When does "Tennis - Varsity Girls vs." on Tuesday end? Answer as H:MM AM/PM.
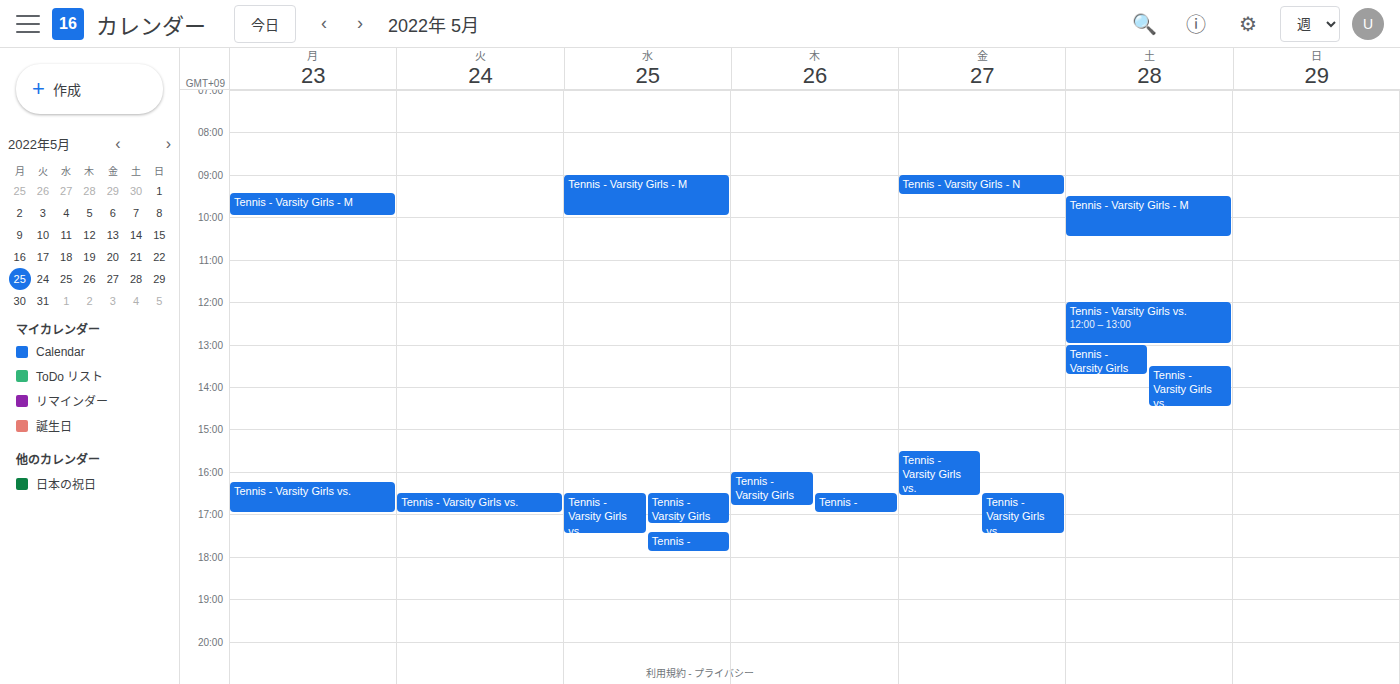
5:00 PM